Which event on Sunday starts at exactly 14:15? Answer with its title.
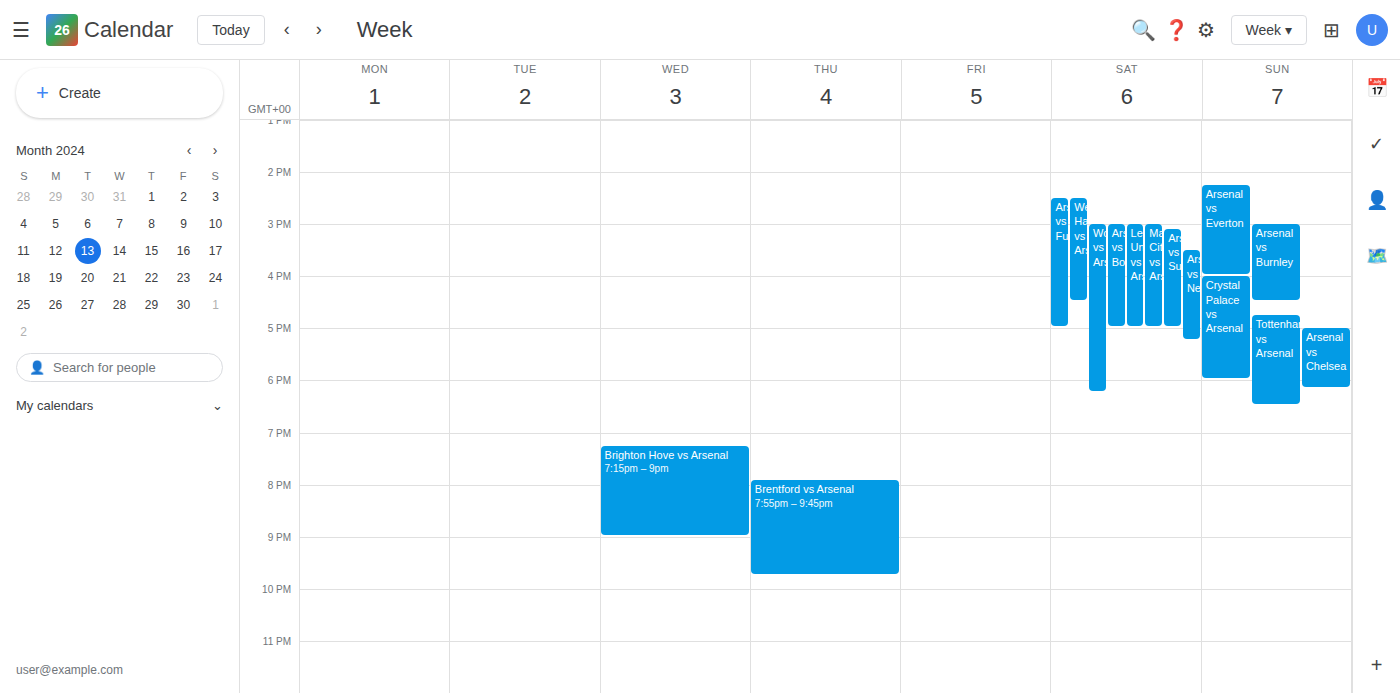
"Arsenal vs Everton"